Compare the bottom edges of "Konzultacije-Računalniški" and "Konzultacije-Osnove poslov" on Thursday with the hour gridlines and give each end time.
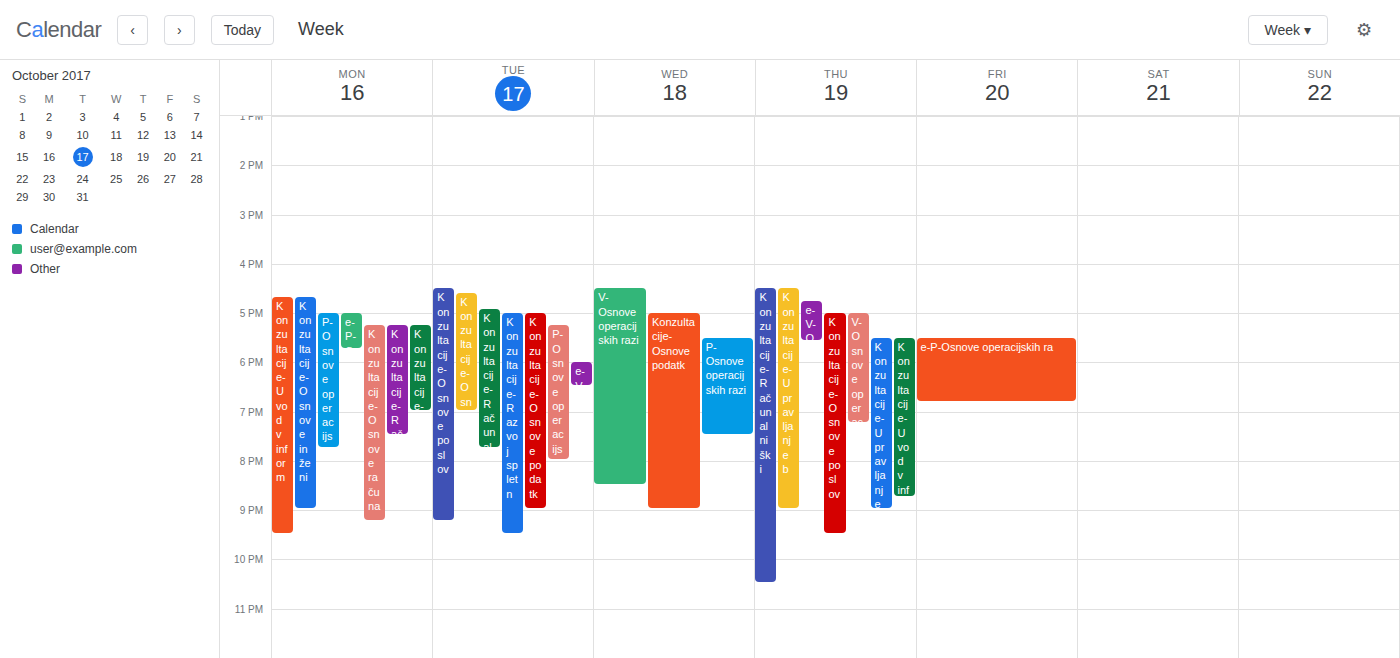
"Konzultacije-Računalniški": 22:30, halfway between the 22:00 and 23:00 lines. "Konzultacije-Osnove poslov": 21:30, halfway between the 21:00 and 22:00 lines.